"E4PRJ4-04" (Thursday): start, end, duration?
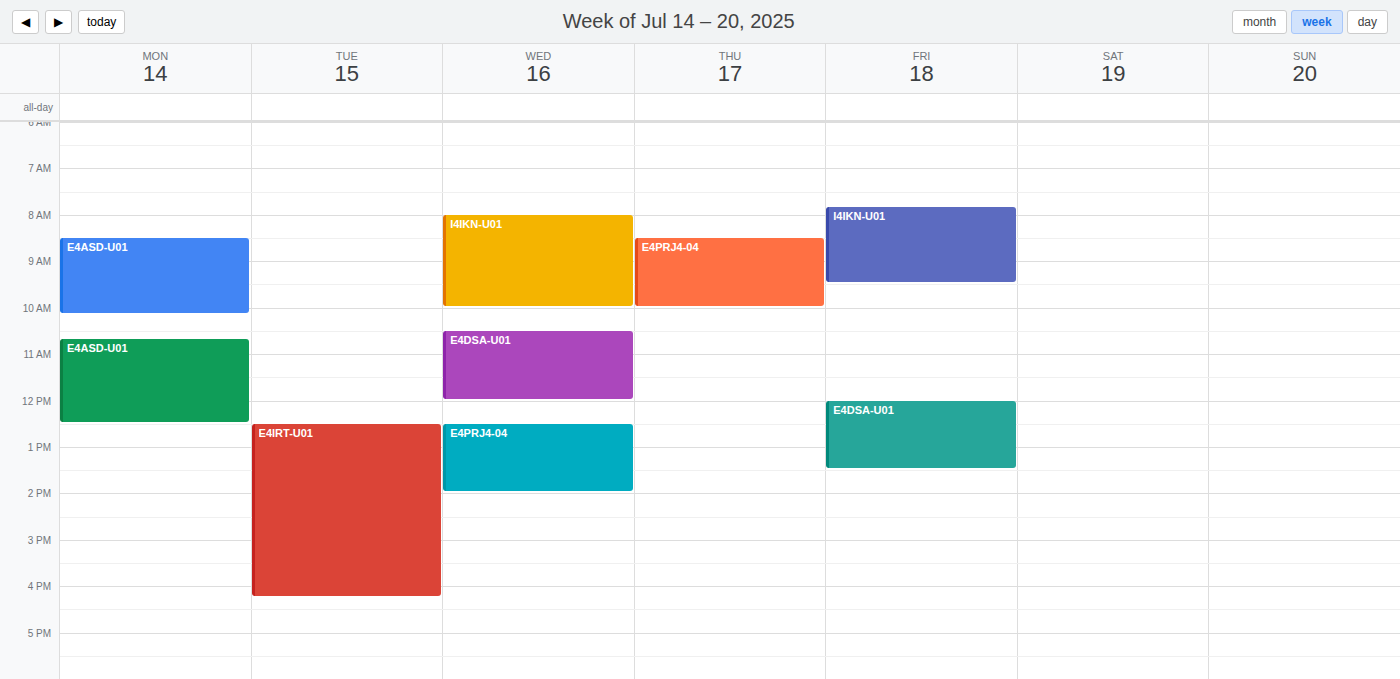
8:30 AM to 10:00 AM, 1 hour 30 minutes